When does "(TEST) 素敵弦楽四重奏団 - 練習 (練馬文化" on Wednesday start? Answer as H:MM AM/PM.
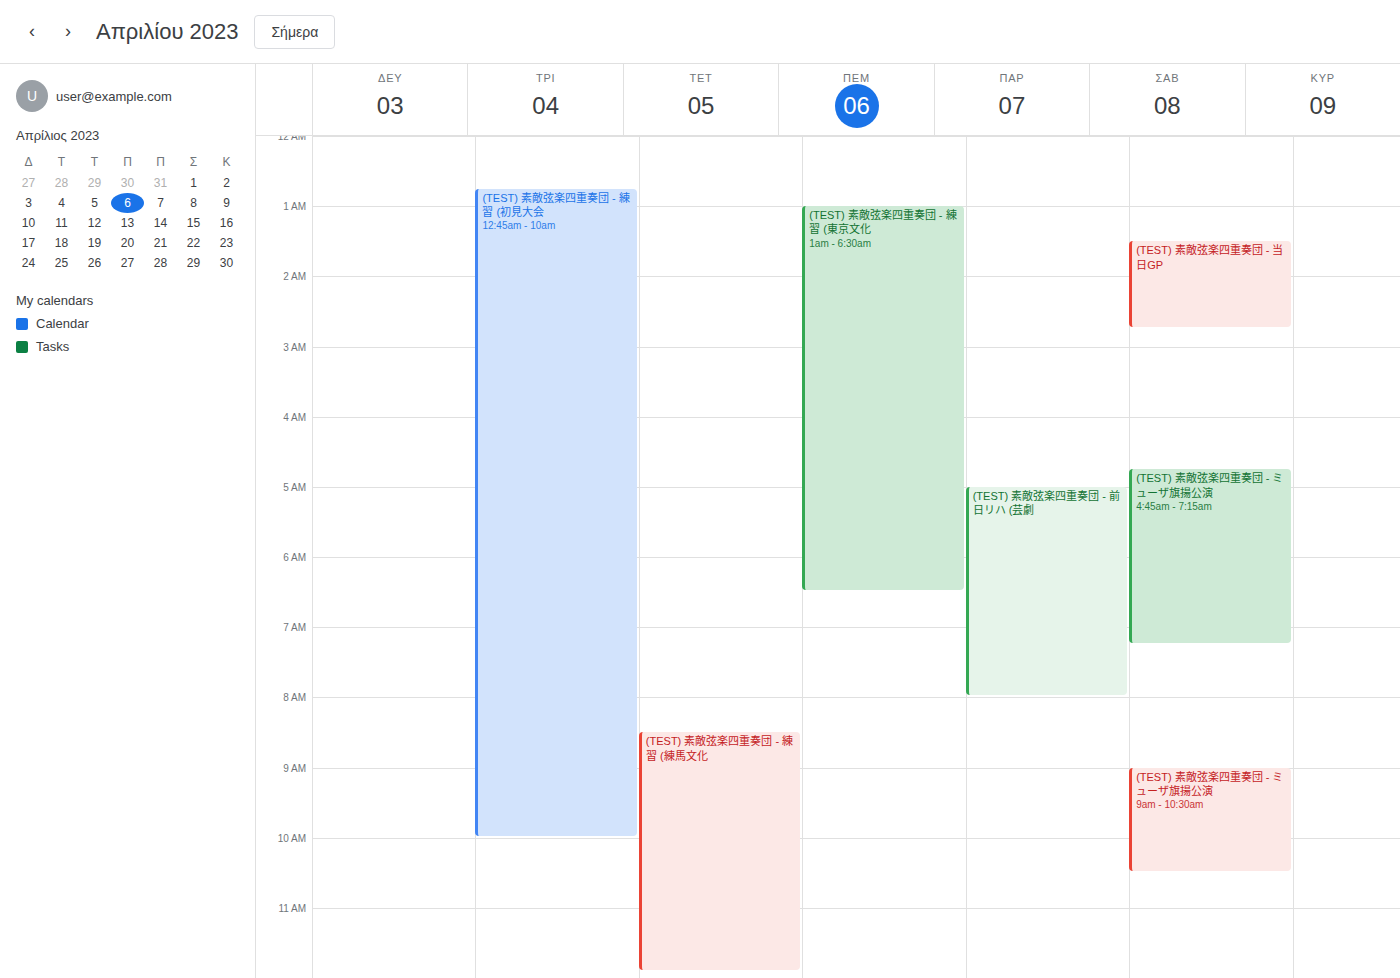
8:30 AM